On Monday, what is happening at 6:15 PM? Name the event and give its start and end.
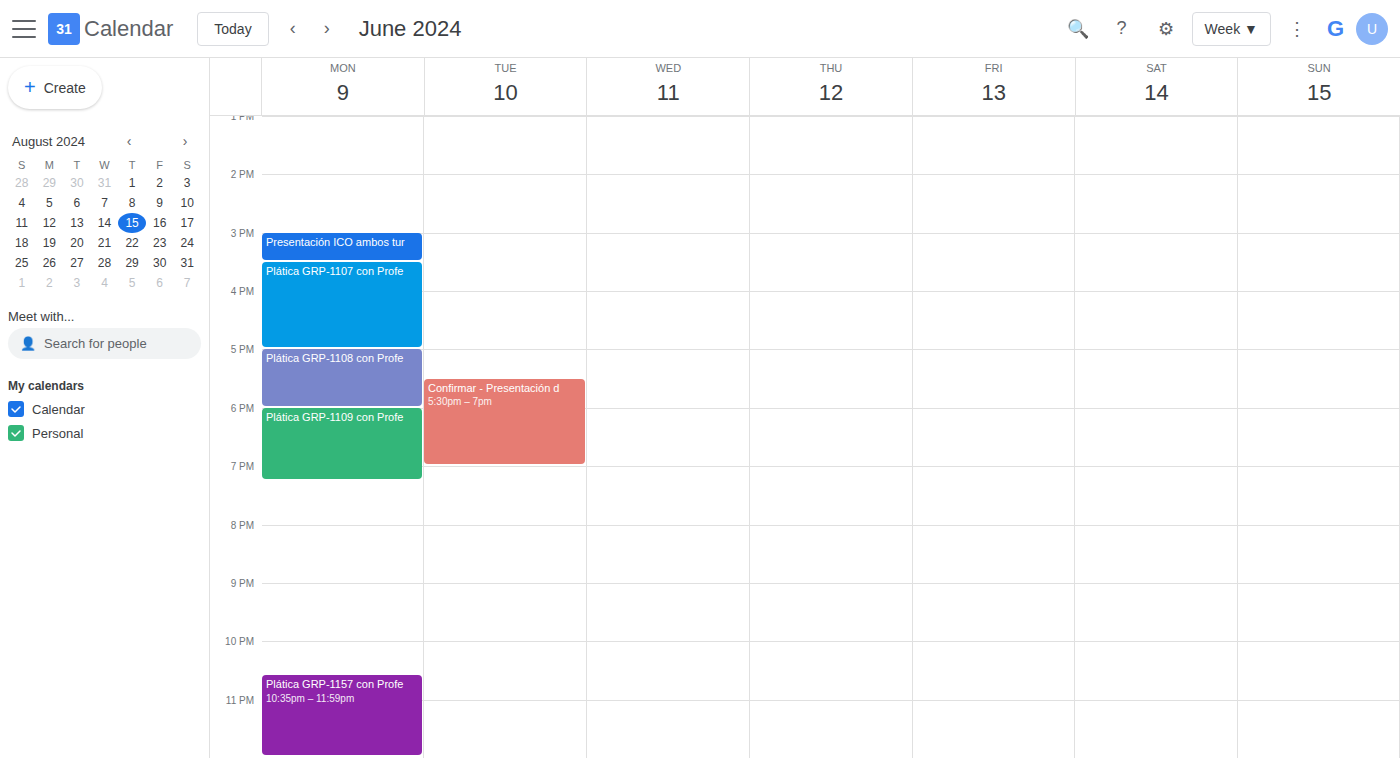
"Plática GRP-1109 con Profe", 6:00 PM to 7:15 PM